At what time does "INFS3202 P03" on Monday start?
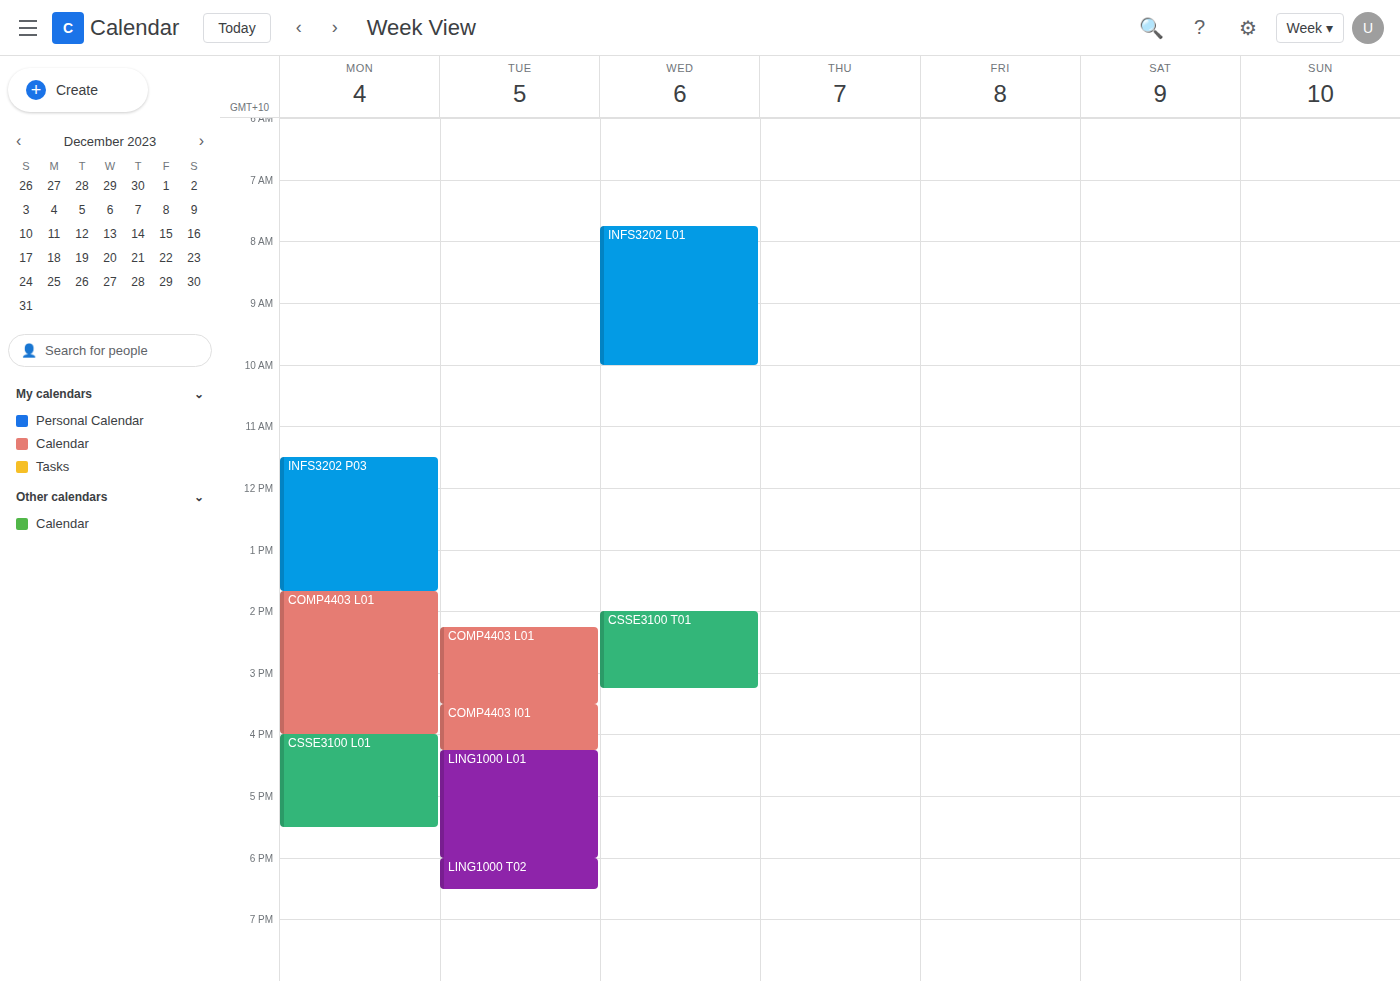
11:30 AM